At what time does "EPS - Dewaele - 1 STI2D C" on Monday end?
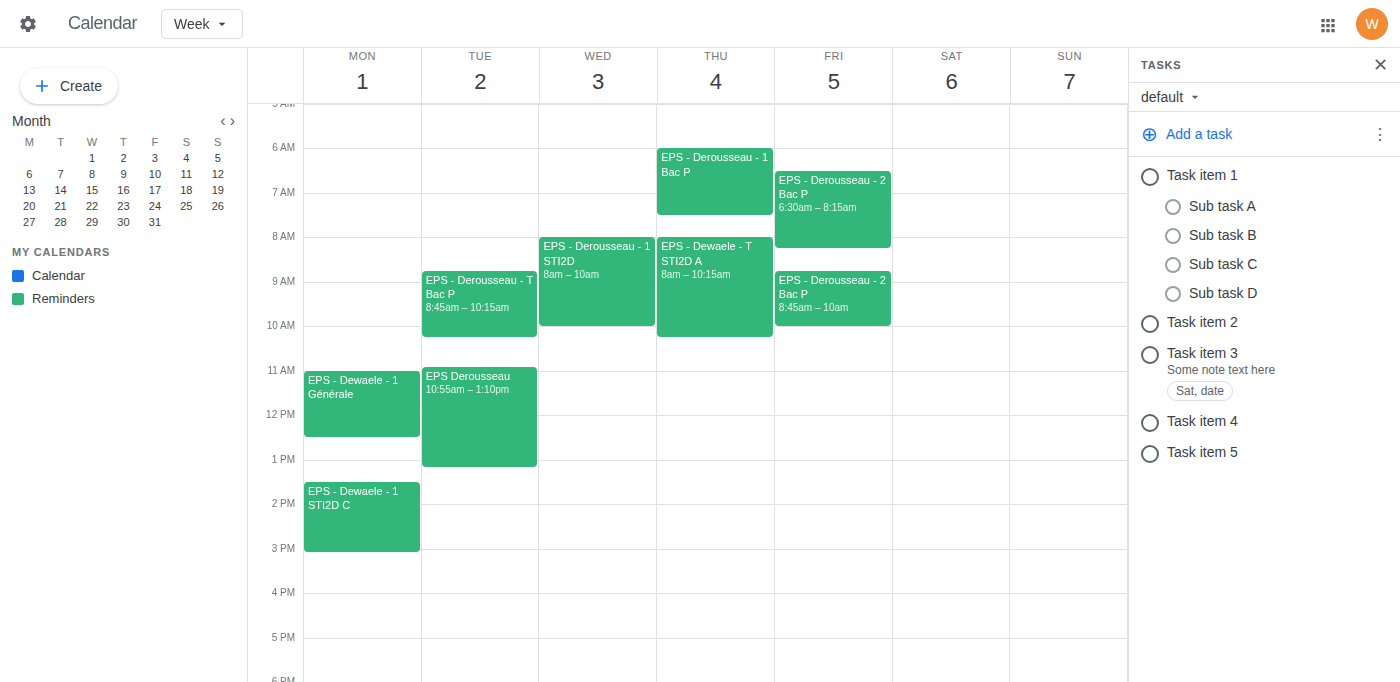
3:05 PM